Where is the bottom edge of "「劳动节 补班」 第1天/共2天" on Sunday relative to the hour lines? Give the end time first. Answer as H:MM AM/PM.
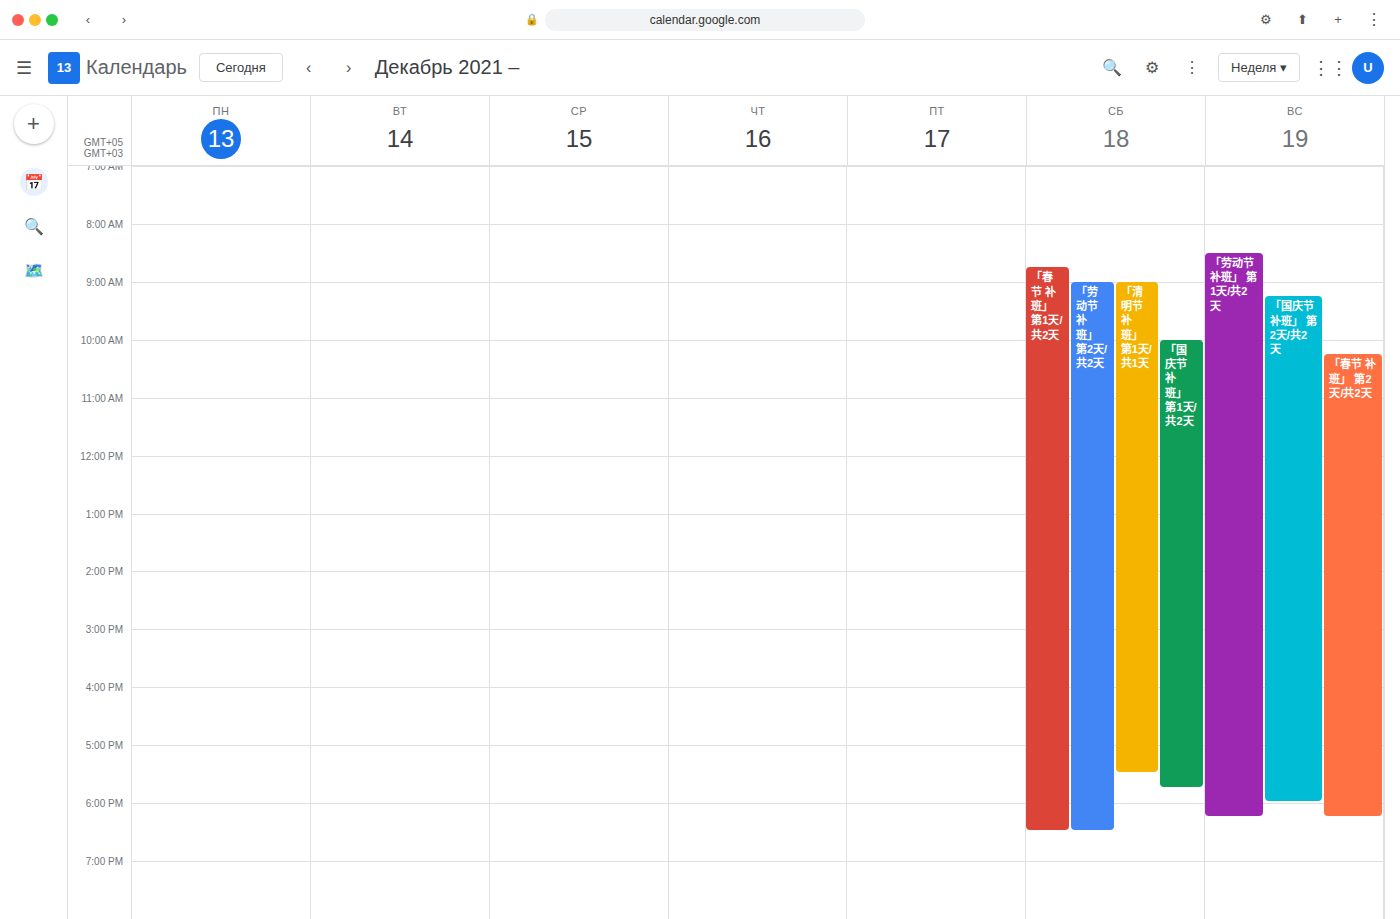
6:15 PM -- neither: a quarter of the way from the 6 PM line to the 7 PM line.